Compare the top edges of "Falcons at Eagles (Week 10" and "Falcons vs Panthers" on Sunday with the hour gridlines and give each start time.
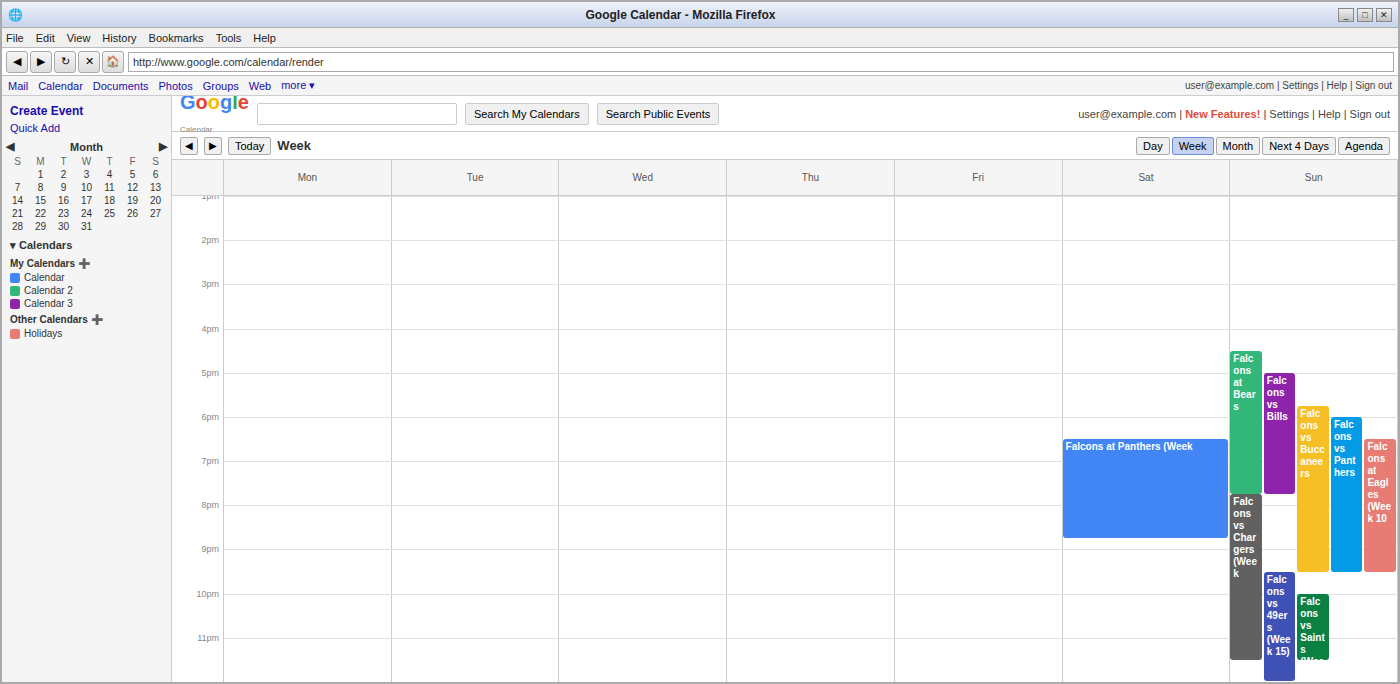
"Falcons at Eagles (Week 10": 6:30 PM, halfway between the 6 PM and 7 PM lines. "Falcons vs Panthers": 6:00 PM, exactly on the 6 PM line.